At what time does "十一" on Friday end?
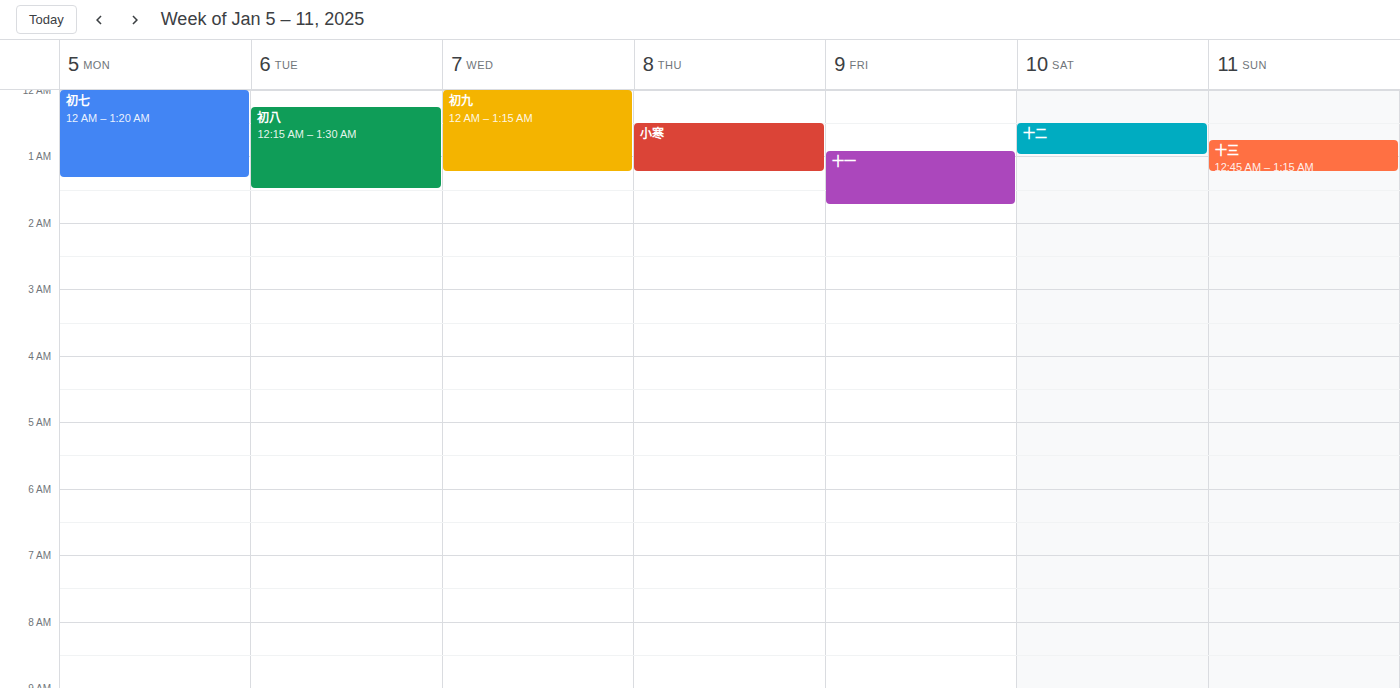
1:45 AM